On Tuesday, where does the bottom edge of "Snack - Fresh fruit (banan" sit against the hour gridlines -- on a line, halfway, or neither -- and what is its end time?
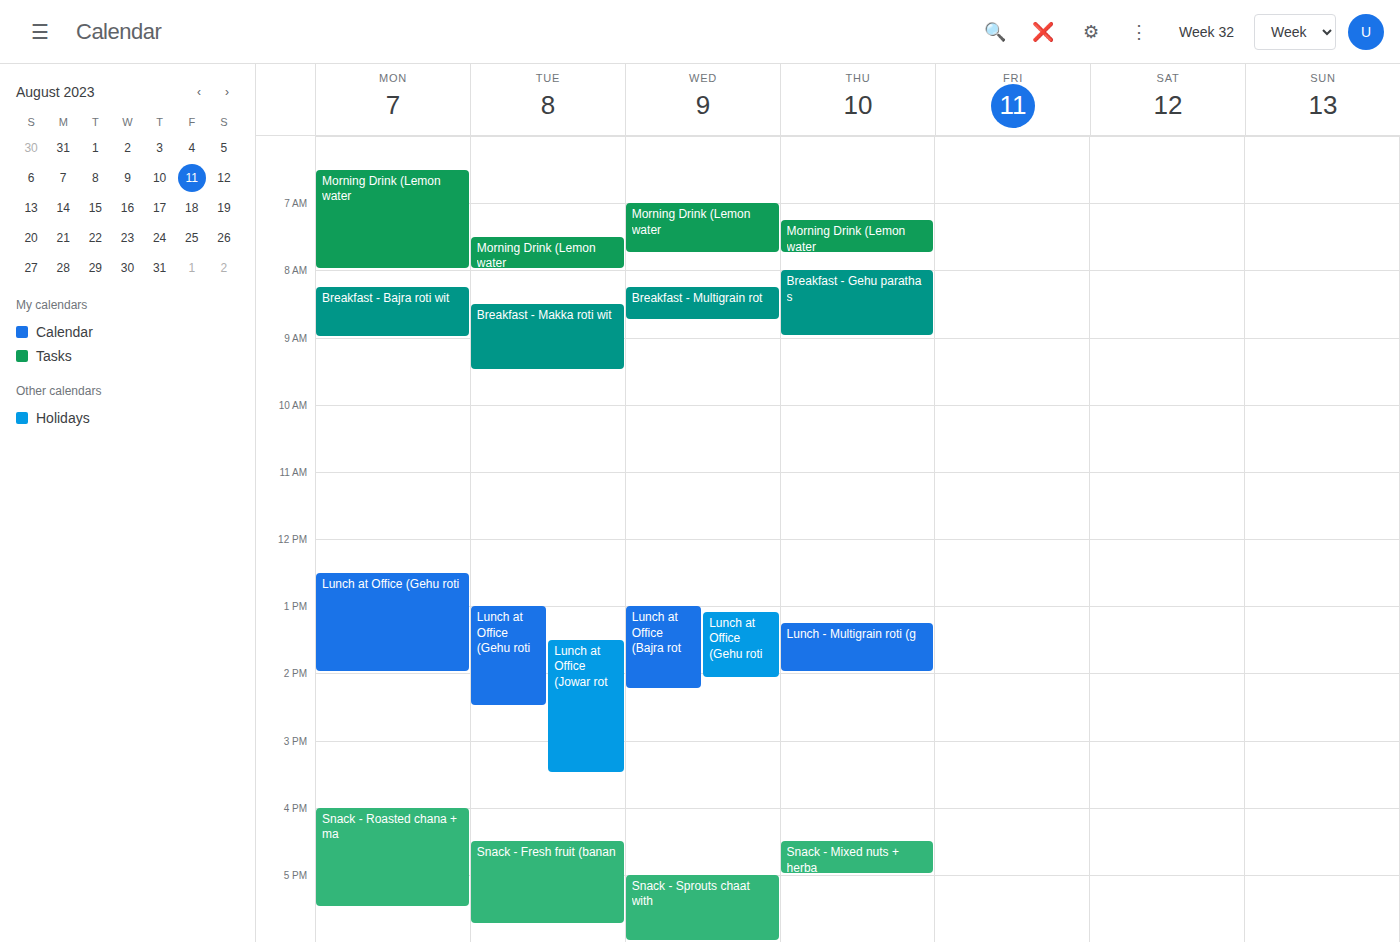
5:45 PM -- neither: three quarters of the way from the 5 PM line to the 6 PM line.